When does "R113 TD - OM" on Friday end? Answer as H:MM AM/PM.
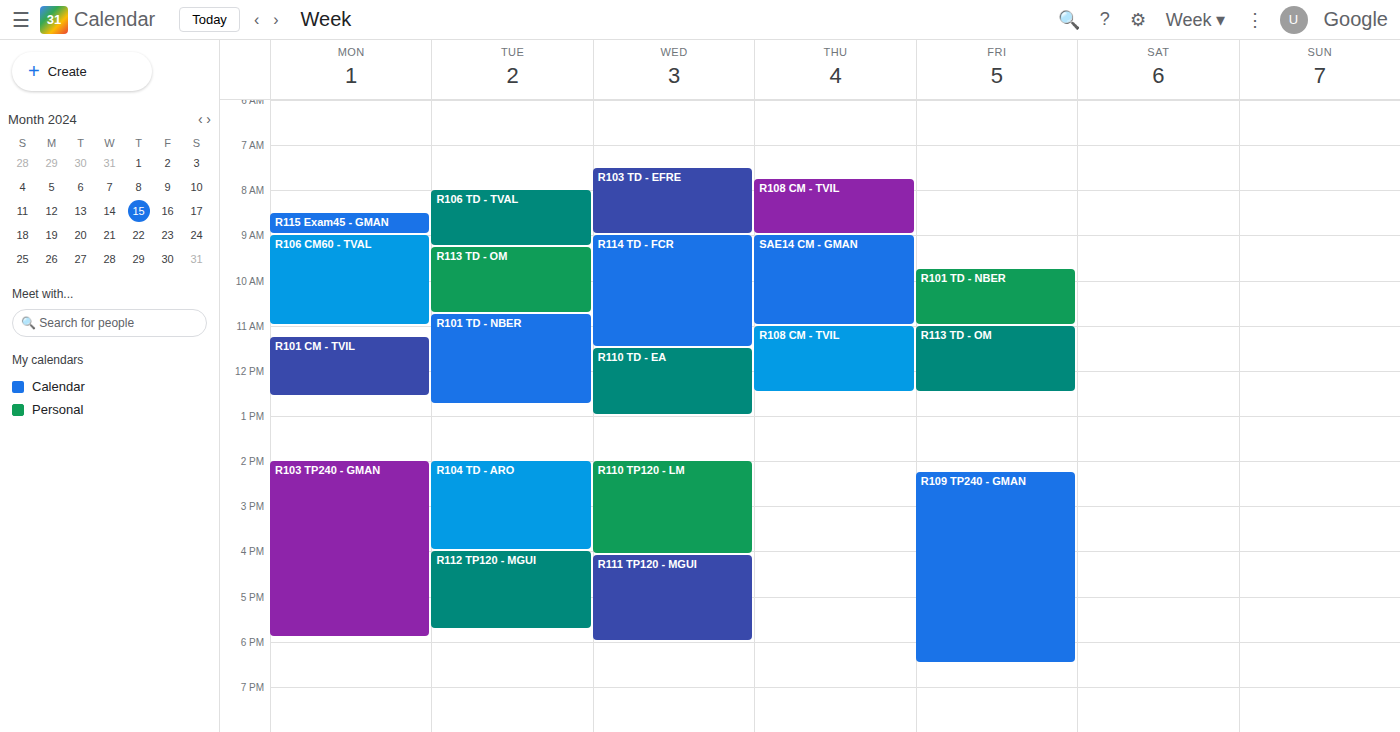
12:30 PM